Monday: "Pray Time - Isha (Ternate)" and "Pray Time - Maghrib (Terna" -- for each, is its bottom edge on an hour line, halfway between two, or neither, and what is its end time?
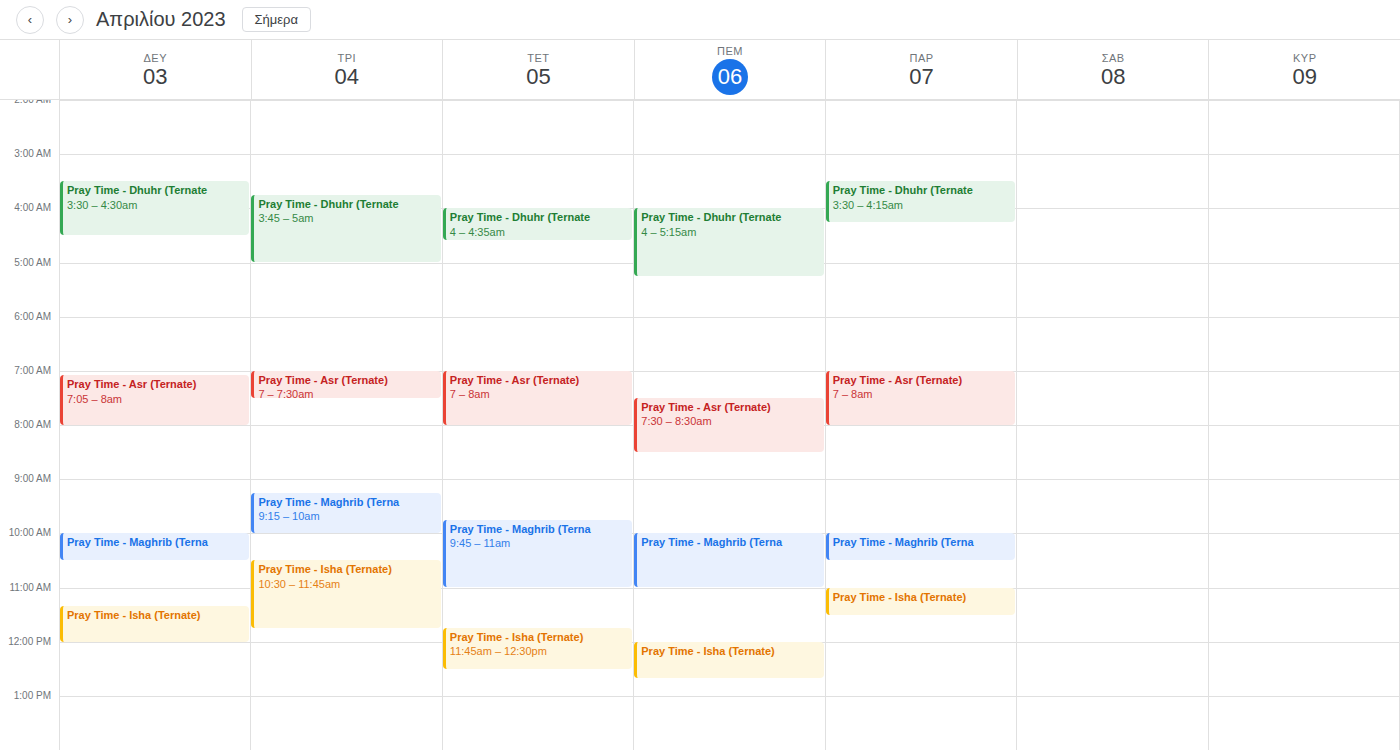
"Pray Time - Isha (Ternate)": 12:00 PM, exactly on the 12 PM line. "Pray Time - Maghrib (Terna": 10:30 AM, halfway between the 10 AM and 11 AM lines.